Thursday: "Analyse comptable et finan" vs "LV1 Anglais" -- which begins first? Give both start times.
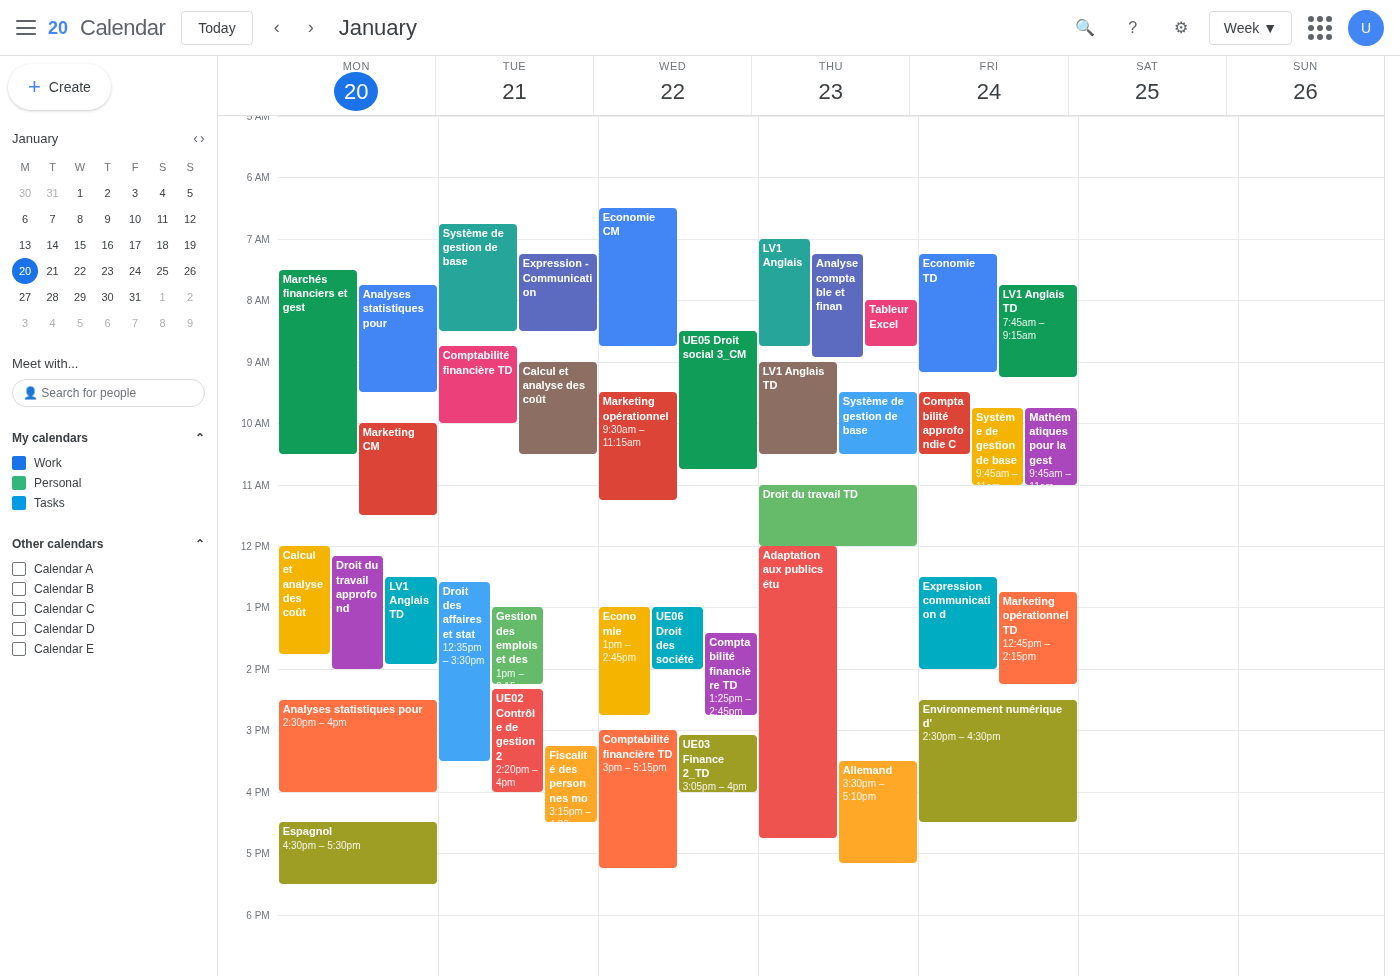
"LV1 Anglais" 07:00; "Analyse comptable et finan" 07:15.